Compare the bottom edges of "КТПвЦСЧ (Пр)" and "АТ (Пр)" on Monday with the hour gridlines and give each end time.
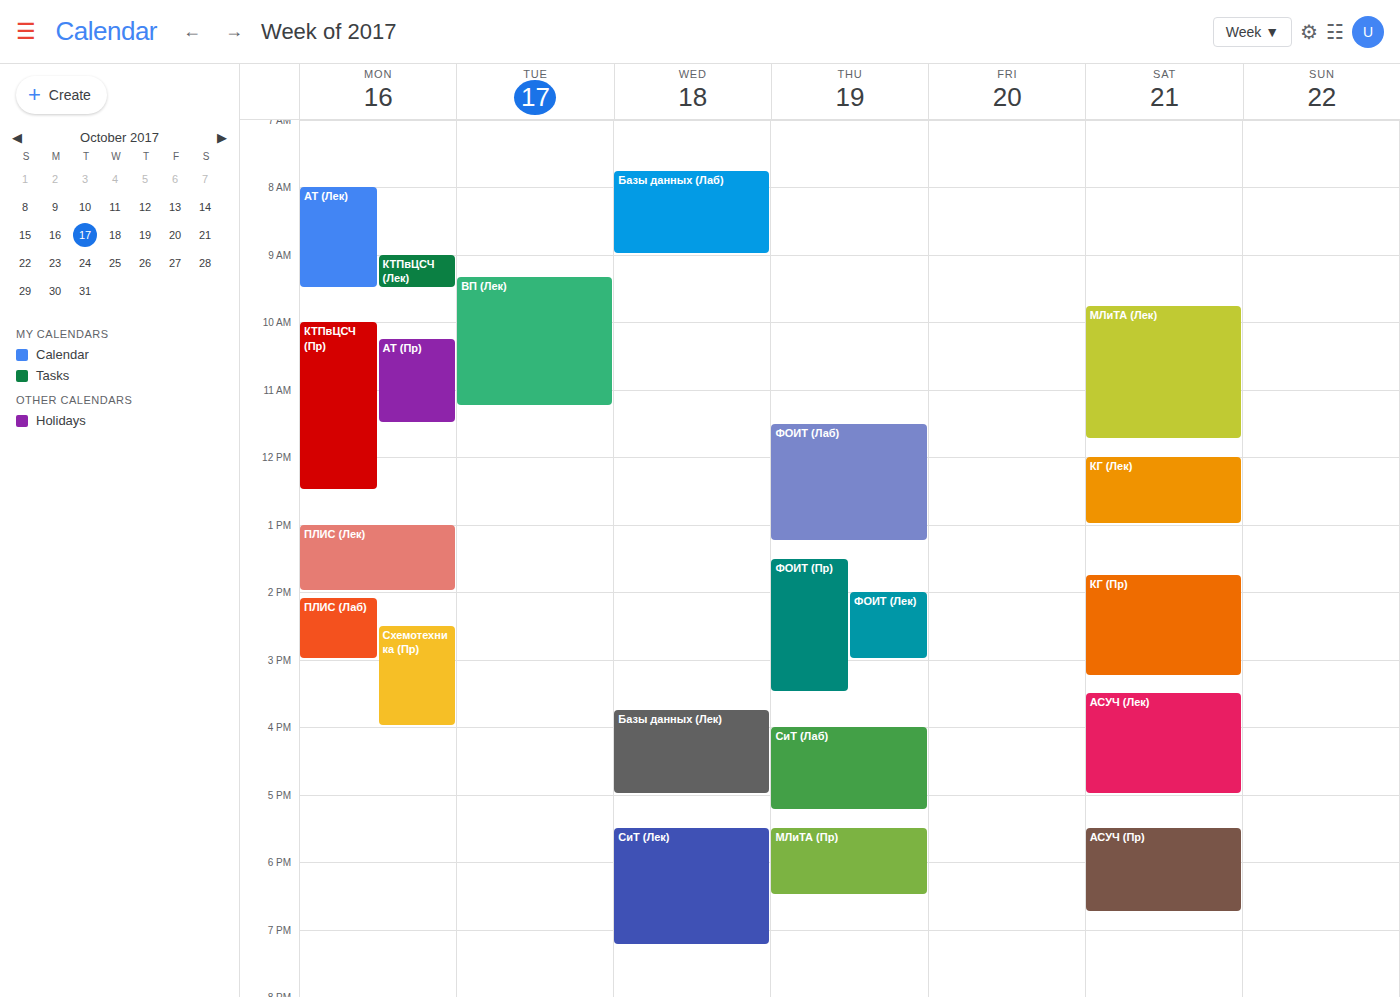
"КТПвЦСЧ (Пр)": 12:30 PM, halfway between the 12 PM and 1 PM lines. "АТ (Пр)": 11:30 AM, halfway between the 11 AM and 12 PM lines.